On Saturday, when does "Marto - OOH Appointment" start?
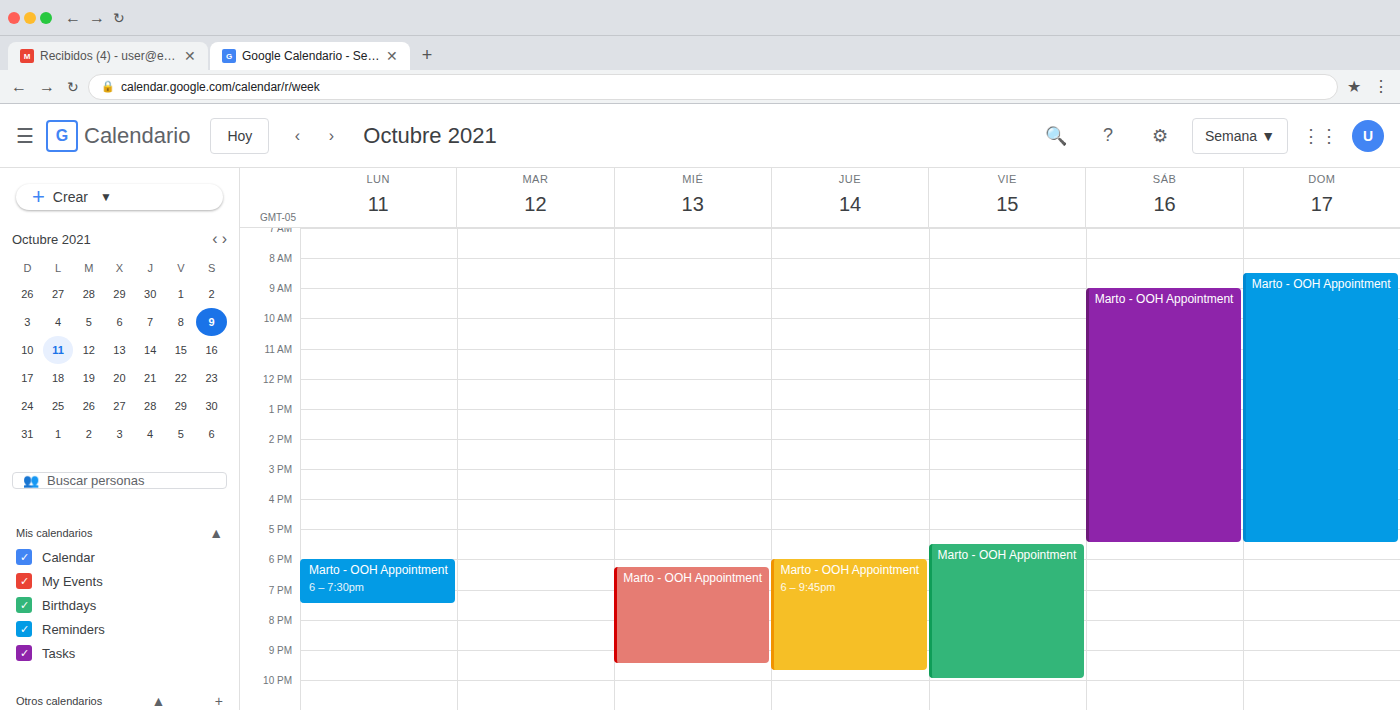
9:00 AM